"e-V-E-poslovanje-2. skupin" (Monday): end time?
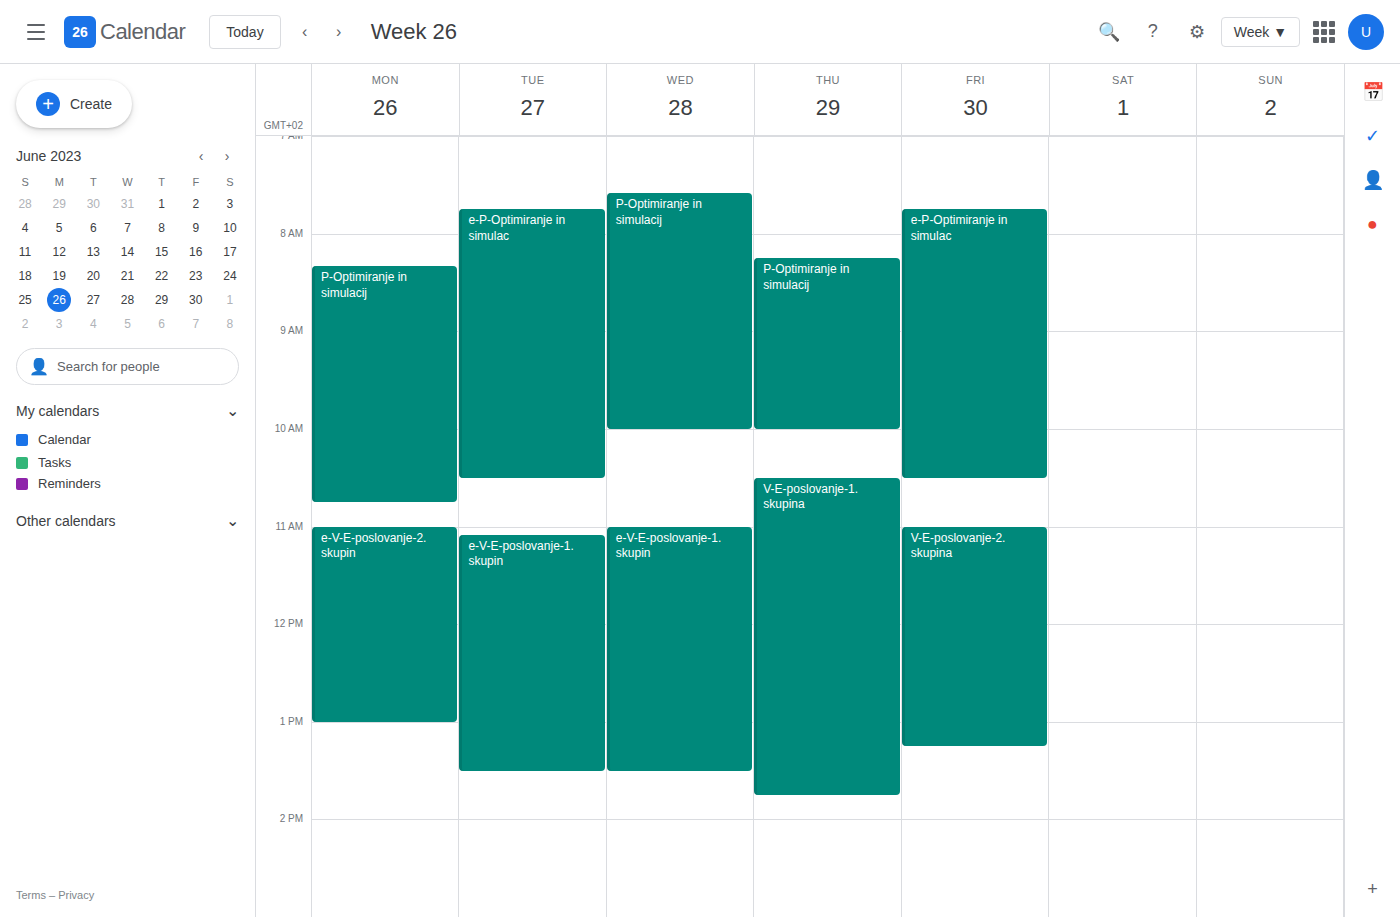
13:00